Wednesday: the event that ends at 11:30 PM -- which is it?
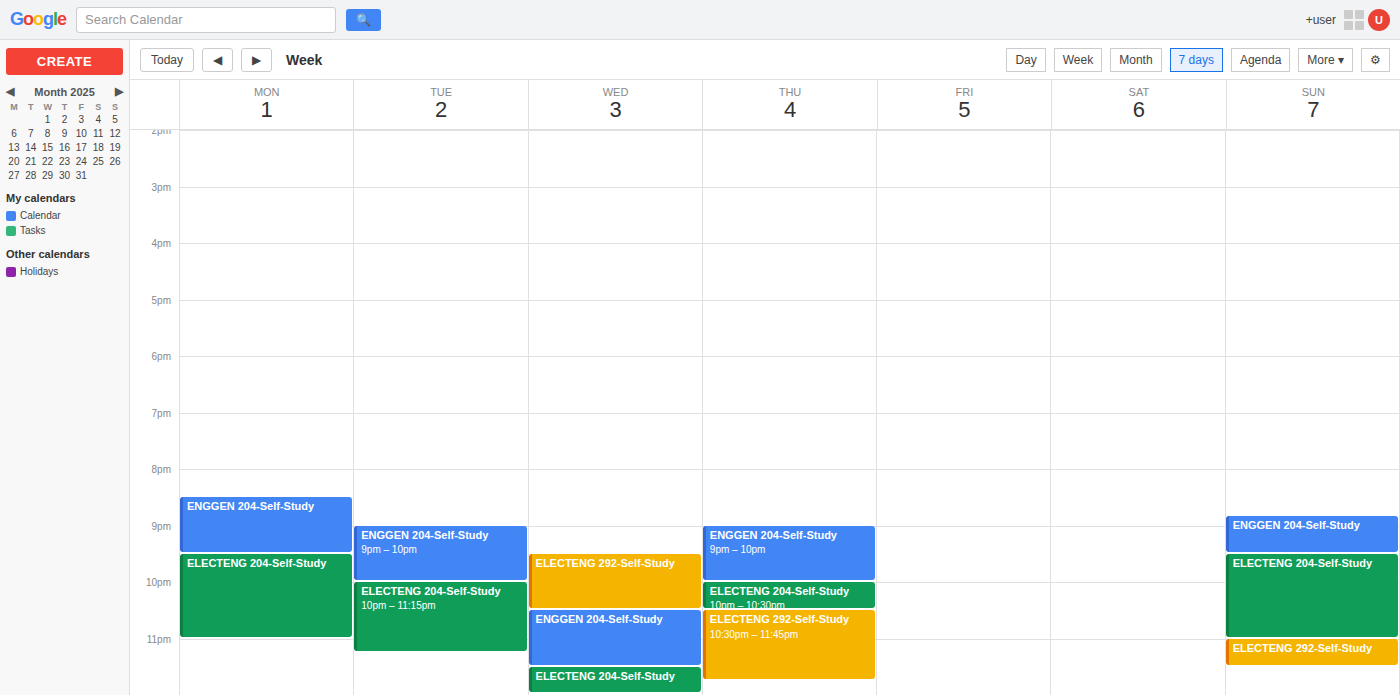
"ENGGEN 204-Self-Study"